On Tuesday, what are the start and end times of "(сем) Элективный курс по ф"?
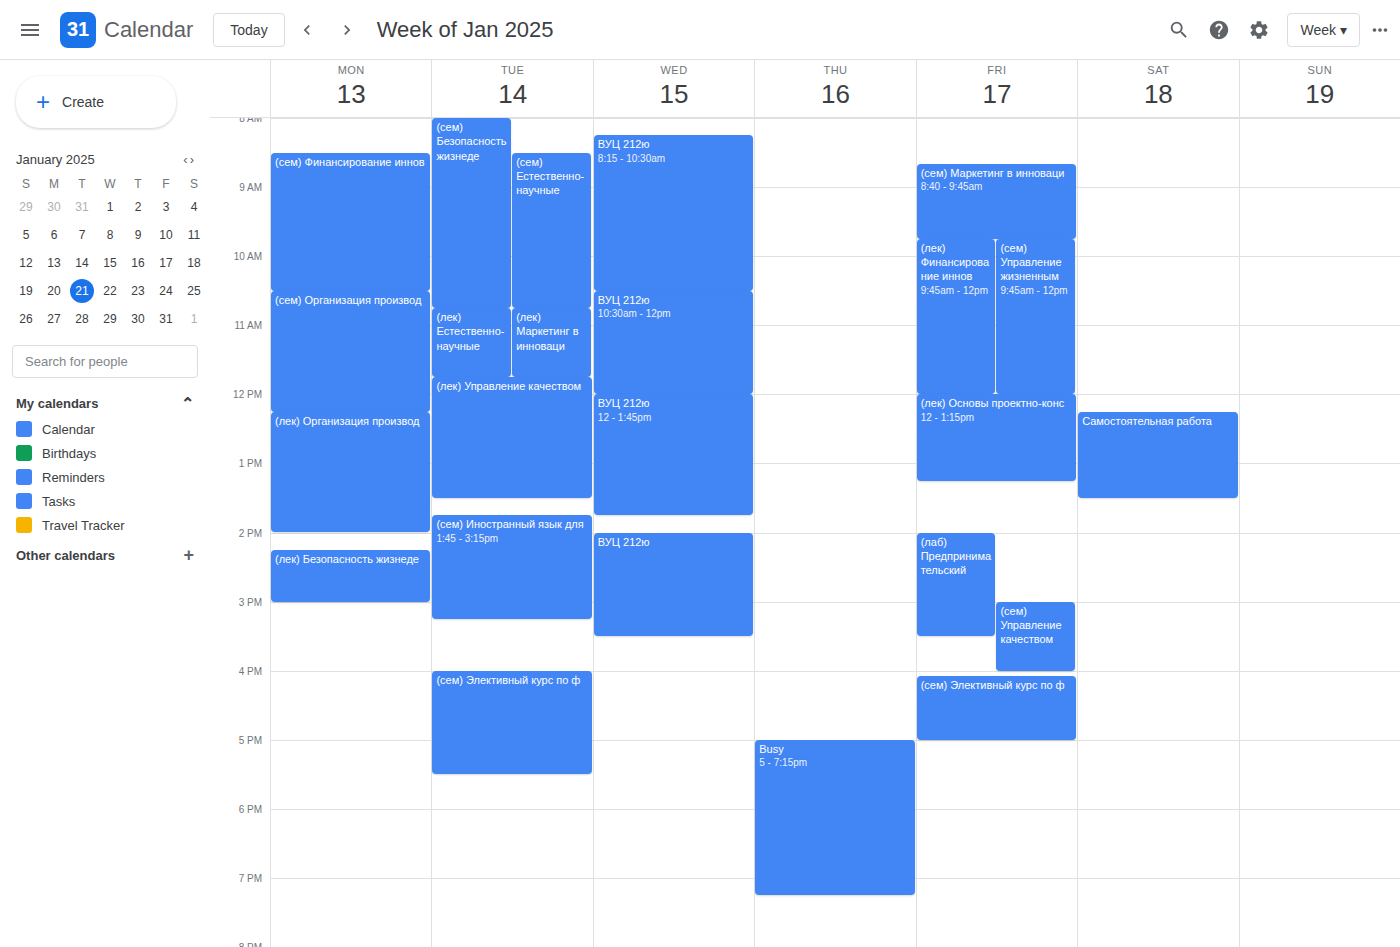
4:00 PM to 5:30 PM